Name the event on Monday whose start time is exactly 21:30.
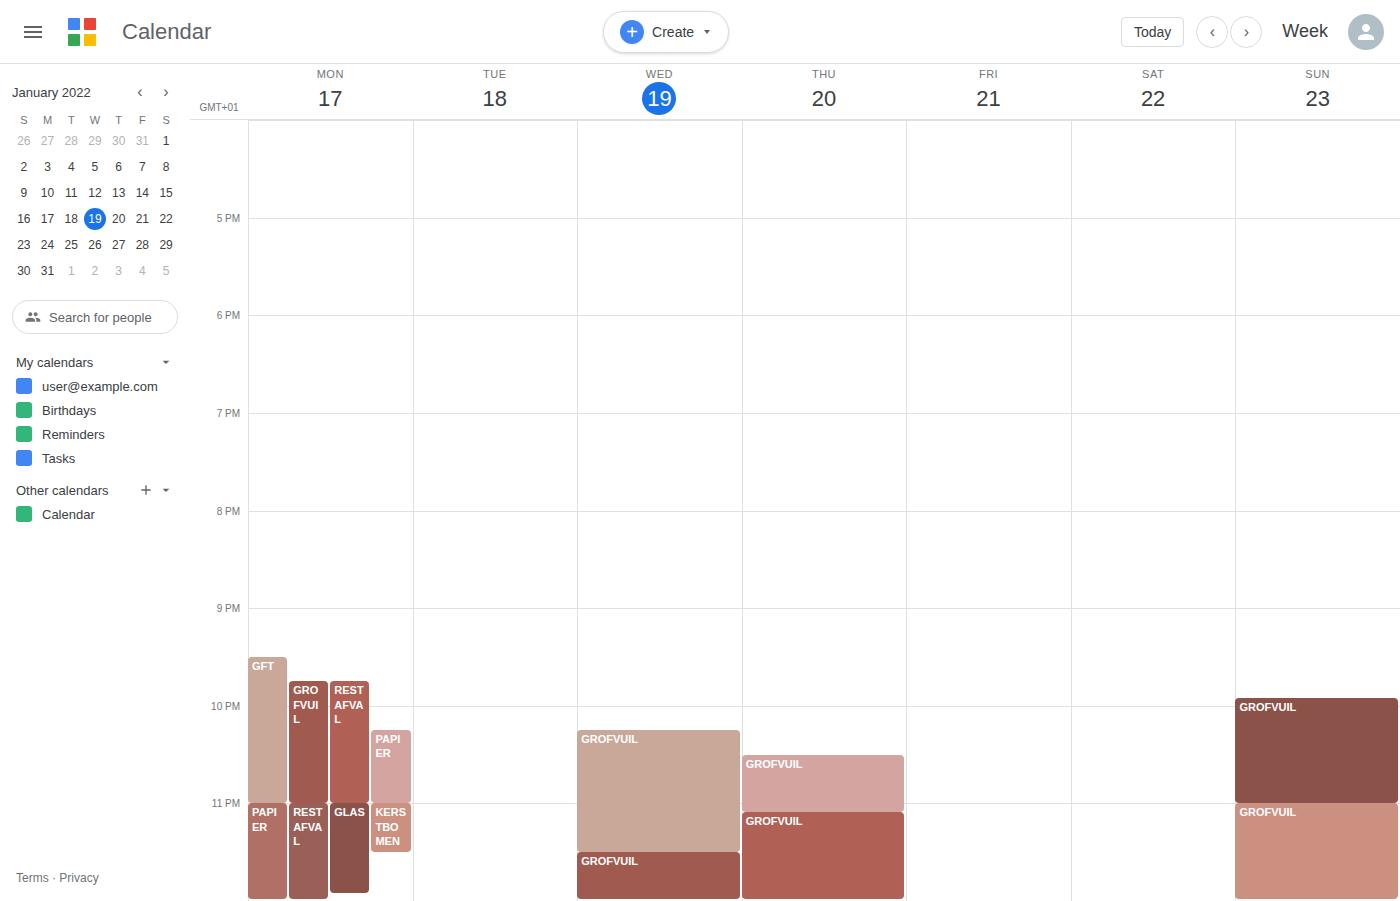
"GFT"